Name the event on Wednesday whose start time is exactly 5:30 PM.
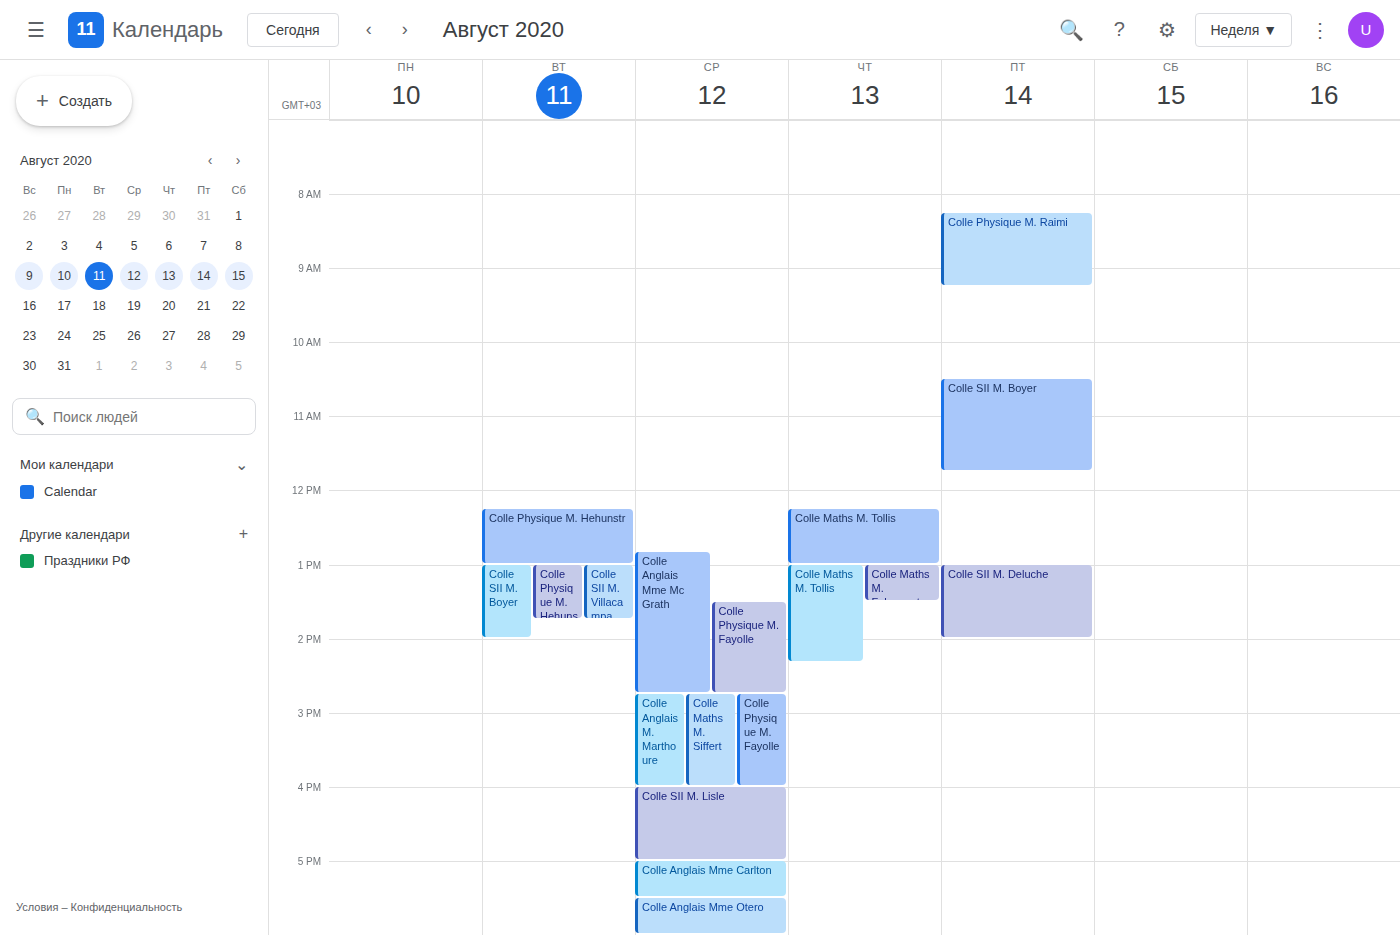
"Colle Anglais Mme Otero"